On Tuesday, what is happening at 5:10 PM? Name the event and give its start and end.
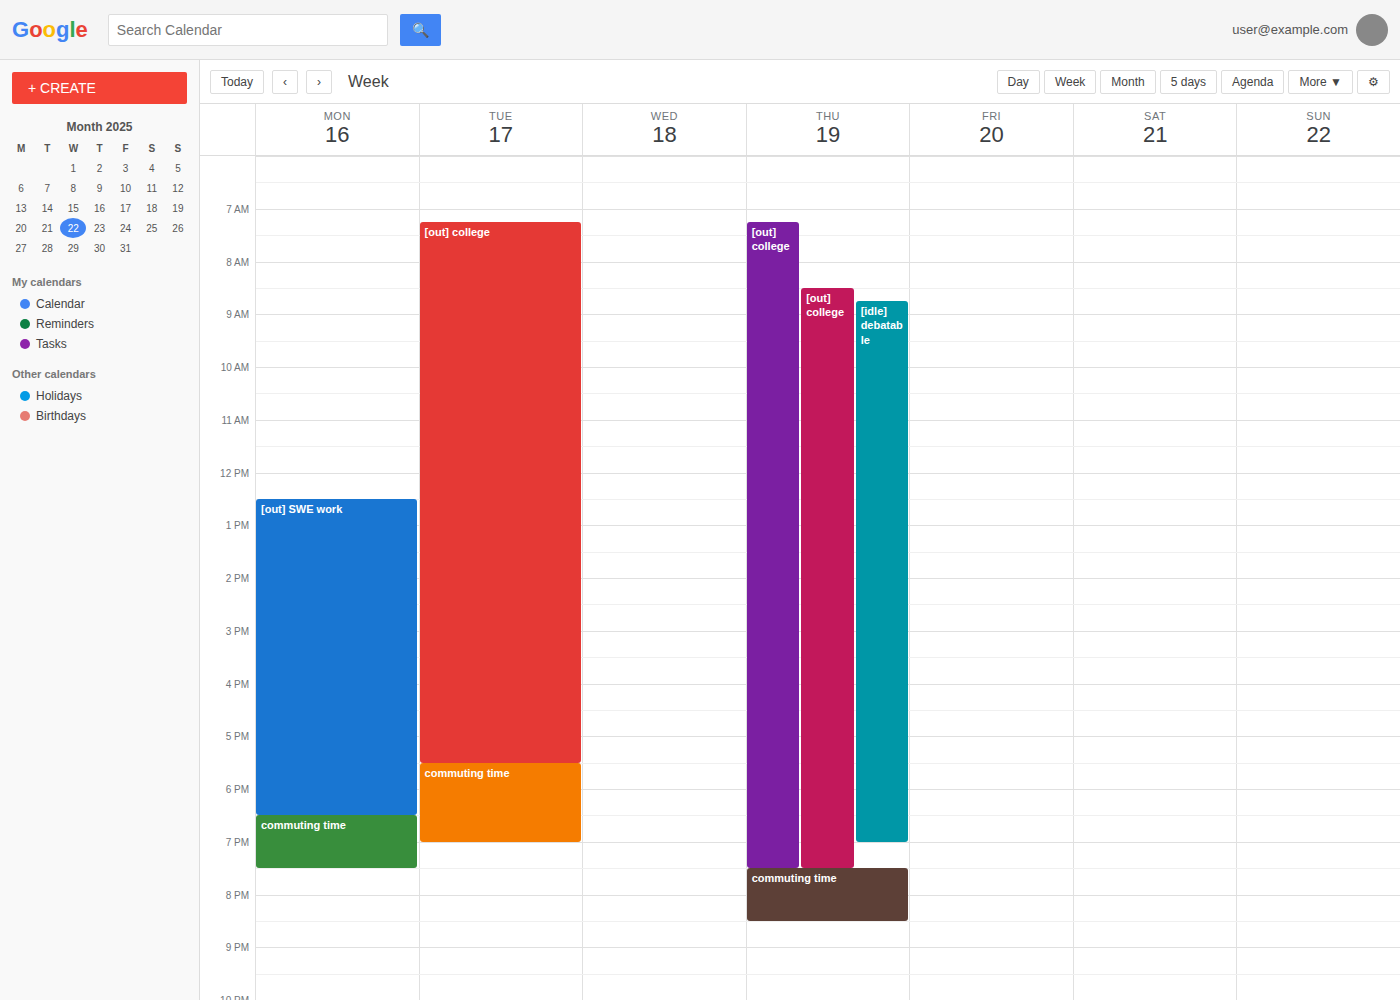
"[out] college", 7:15 AM to 5:30 PM